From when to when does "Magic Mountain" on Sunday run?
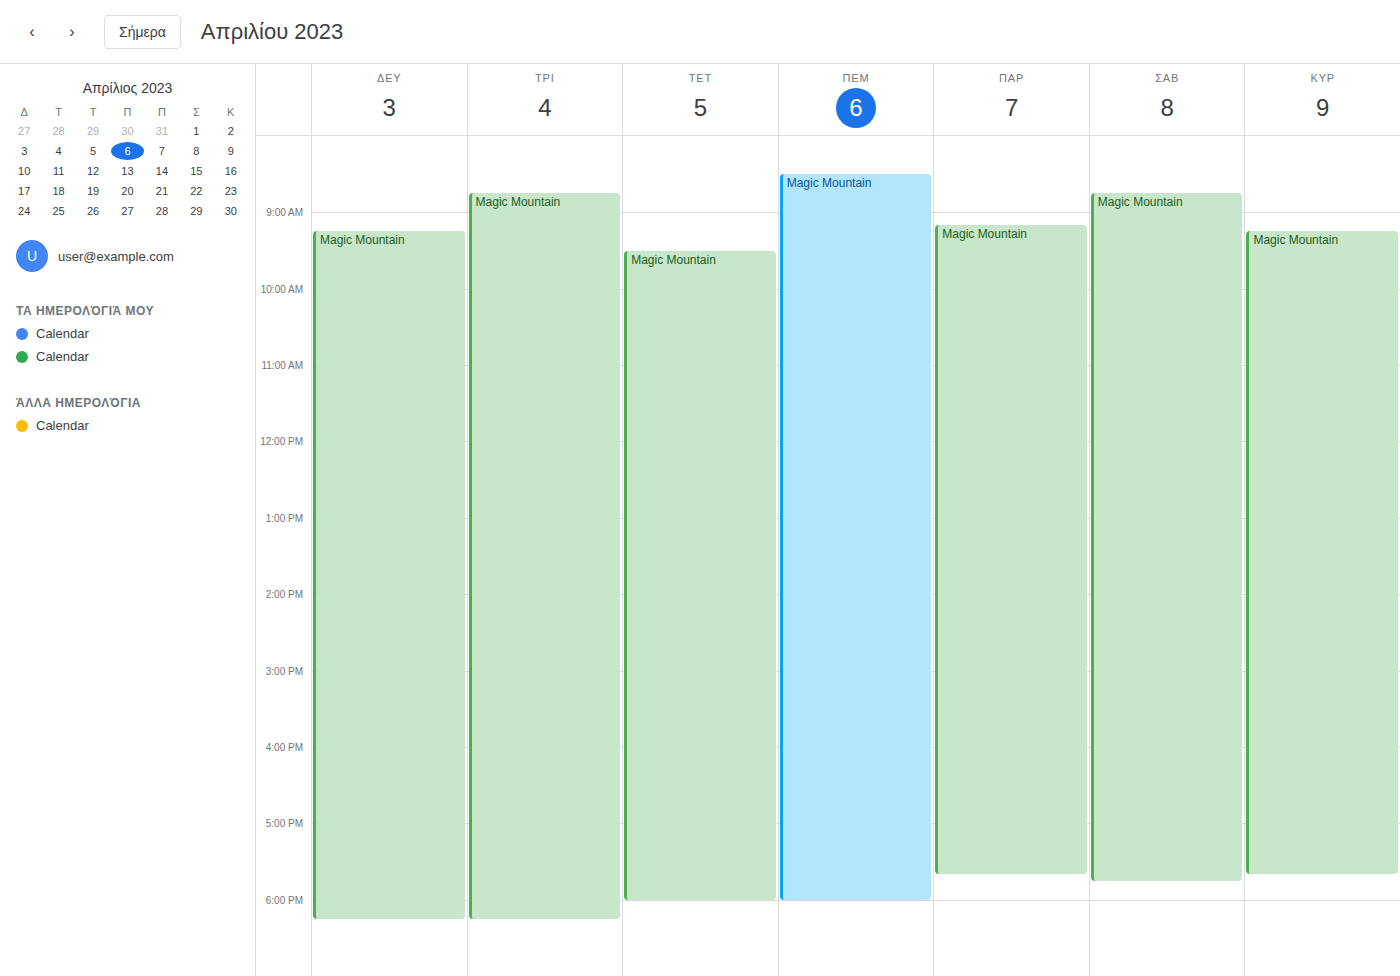
9:15 AM to 5:40 PM